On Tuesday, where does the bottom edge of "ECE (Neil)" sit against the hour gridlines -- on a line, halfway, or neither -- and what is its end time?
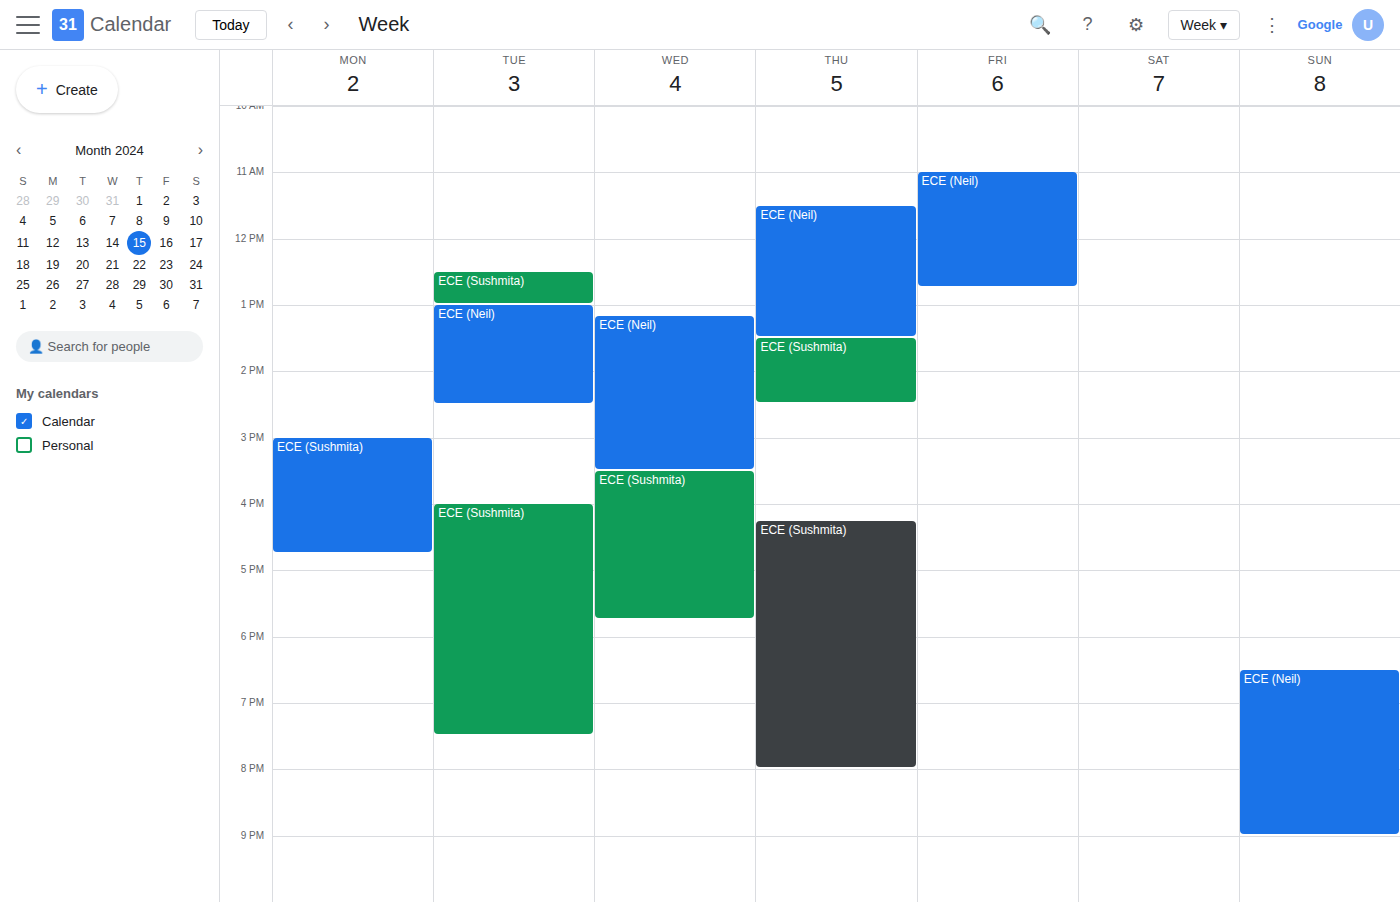
2:30 PM -- halfway between the 2 PM and 3 PM lines.